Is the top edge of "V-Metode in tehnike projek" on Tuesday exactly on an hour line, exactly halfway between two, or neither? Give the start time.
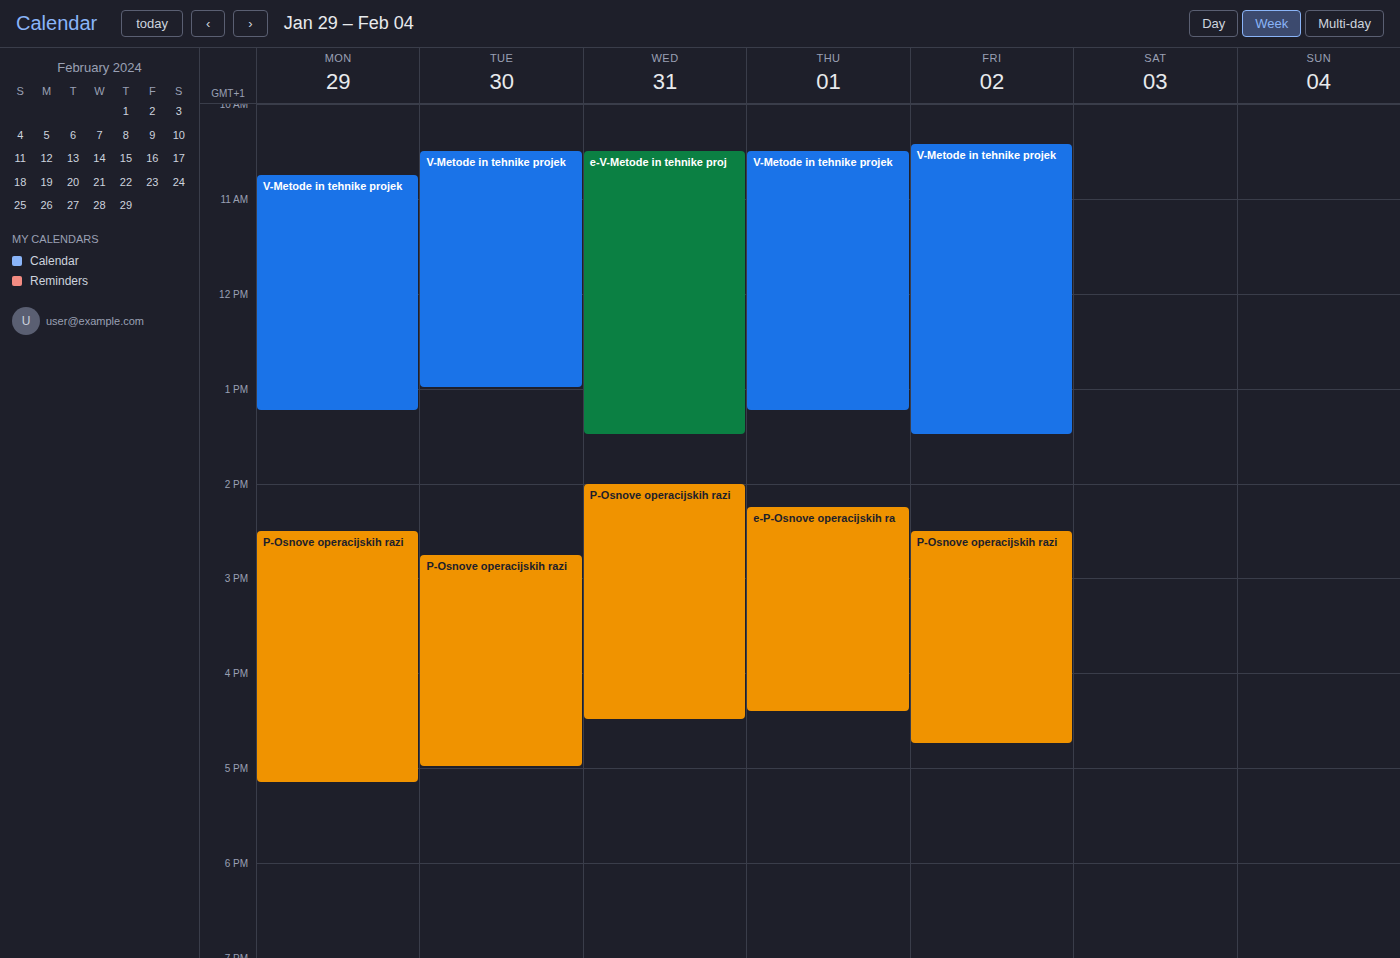
10:30 -- halfway between the 10:00 and 11:00 lines.